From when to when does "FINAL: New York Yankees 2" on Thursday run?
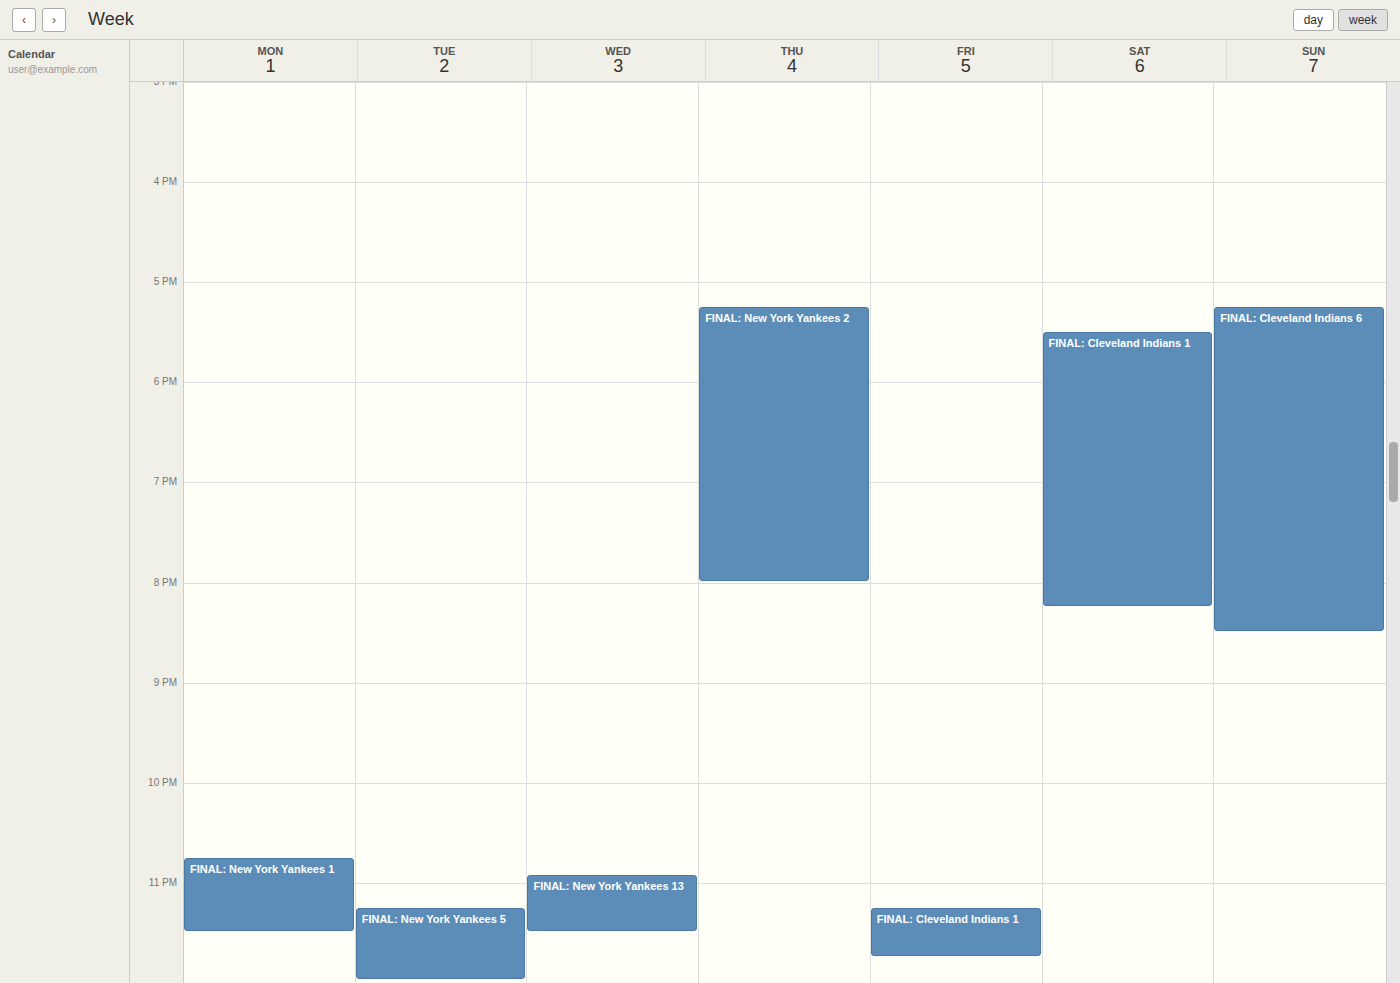
5:15 PM to 8:00 PM